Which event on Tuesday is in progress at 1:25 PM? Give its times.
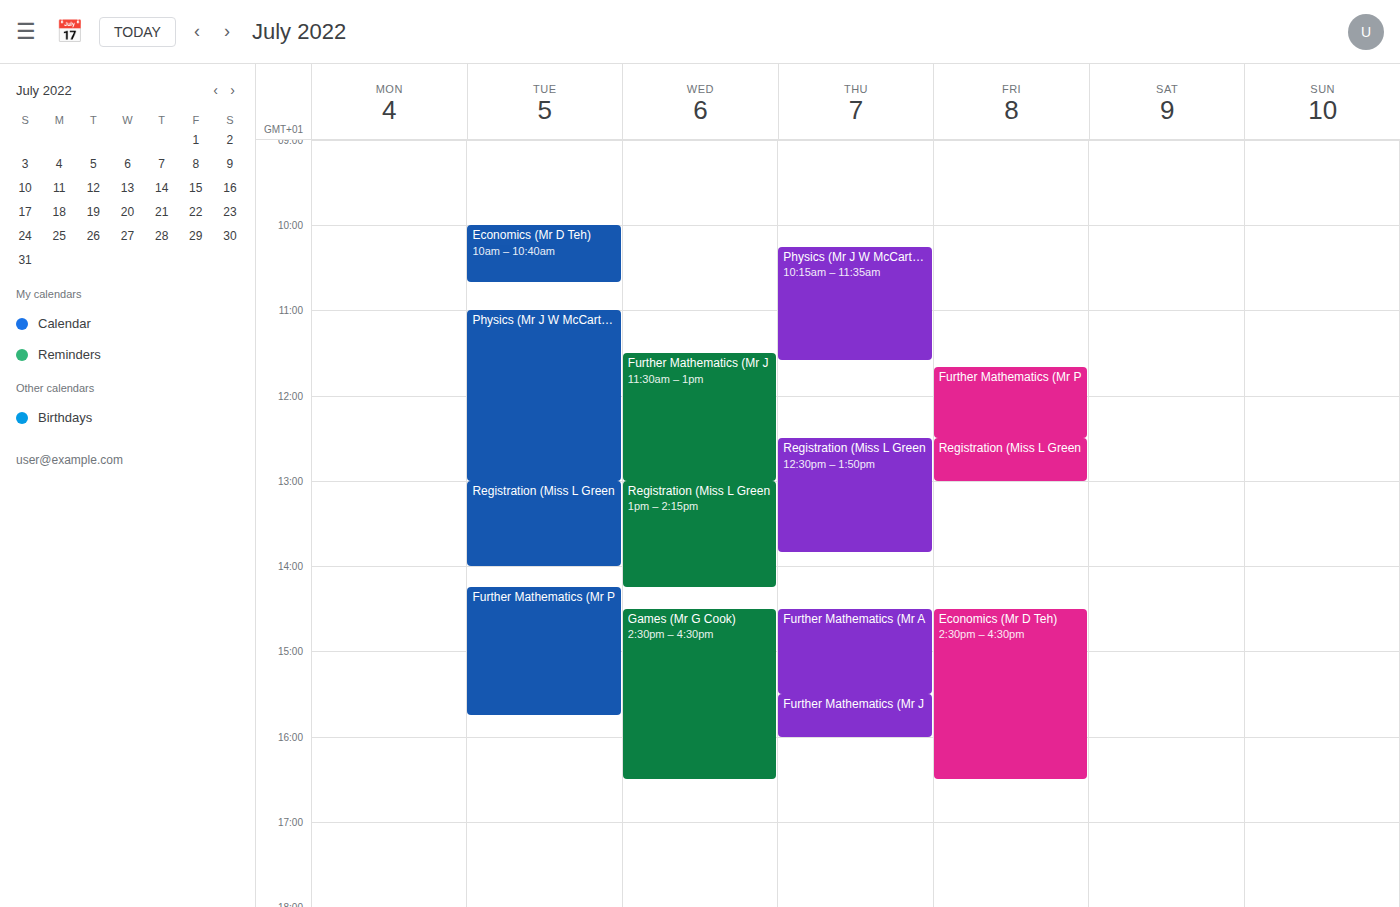
"Registration (Miss L Green", 1:00 PM to 2:00 PM